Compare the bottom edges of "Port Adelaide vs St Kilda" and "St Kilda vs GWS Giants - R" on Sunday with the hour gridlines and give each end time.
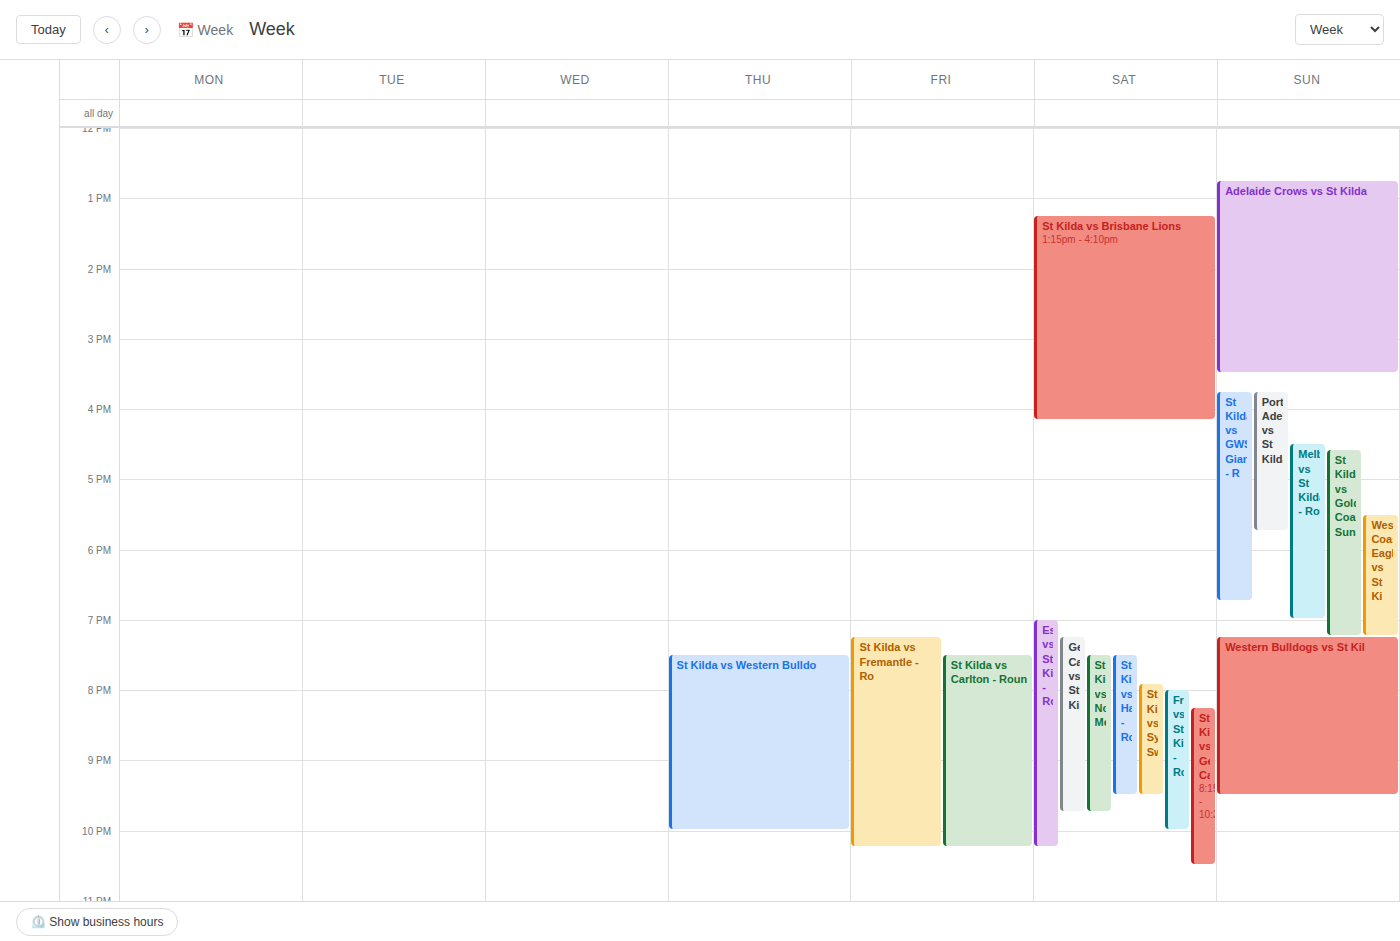
"Port Adelaide vs St Kilda": 5:45 PM, neither: three quarters of the way from the 5 PM line to the 6 PM line. "St Kilda vs GWS Giants - R": 6:45 PM, neither: three quarters of the way from the 6 PM line to the 7 PM line.